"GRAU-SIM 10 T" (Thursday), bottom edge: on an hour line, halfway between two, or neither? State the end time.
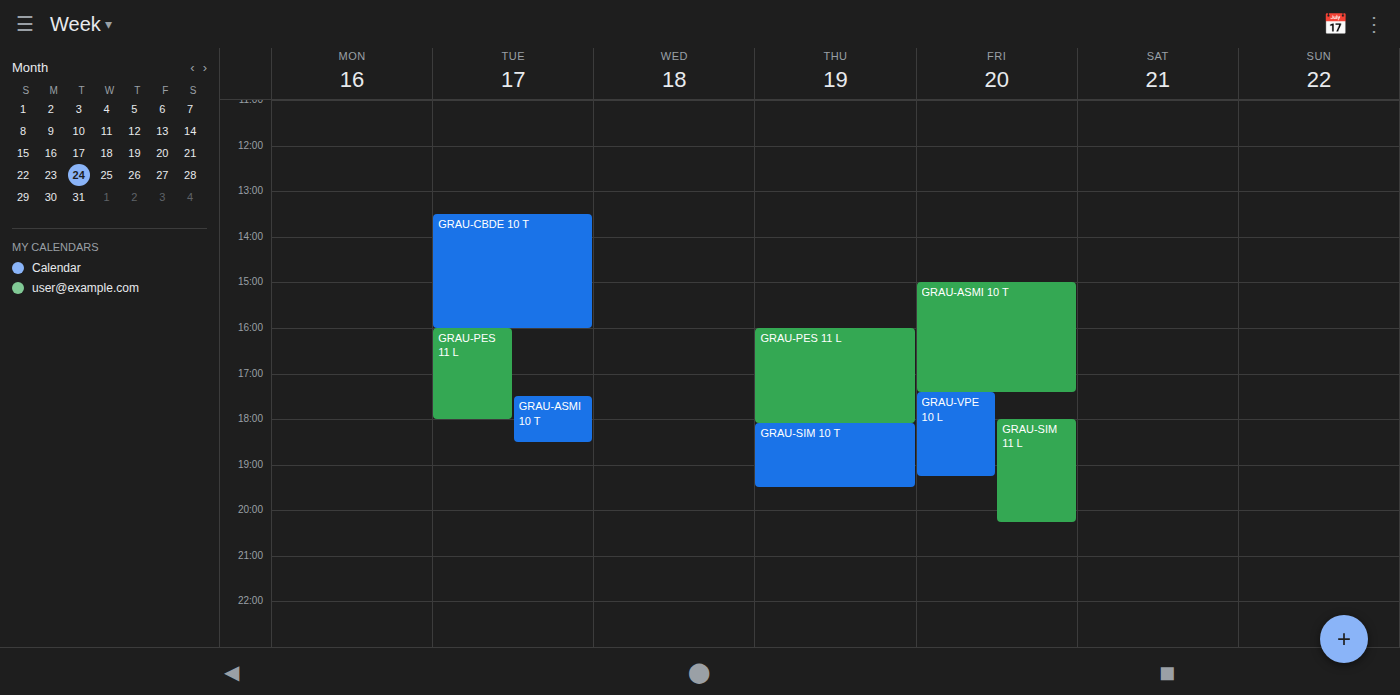
7:30 PM -- halfway between the 7 PM and 8 PM lines.